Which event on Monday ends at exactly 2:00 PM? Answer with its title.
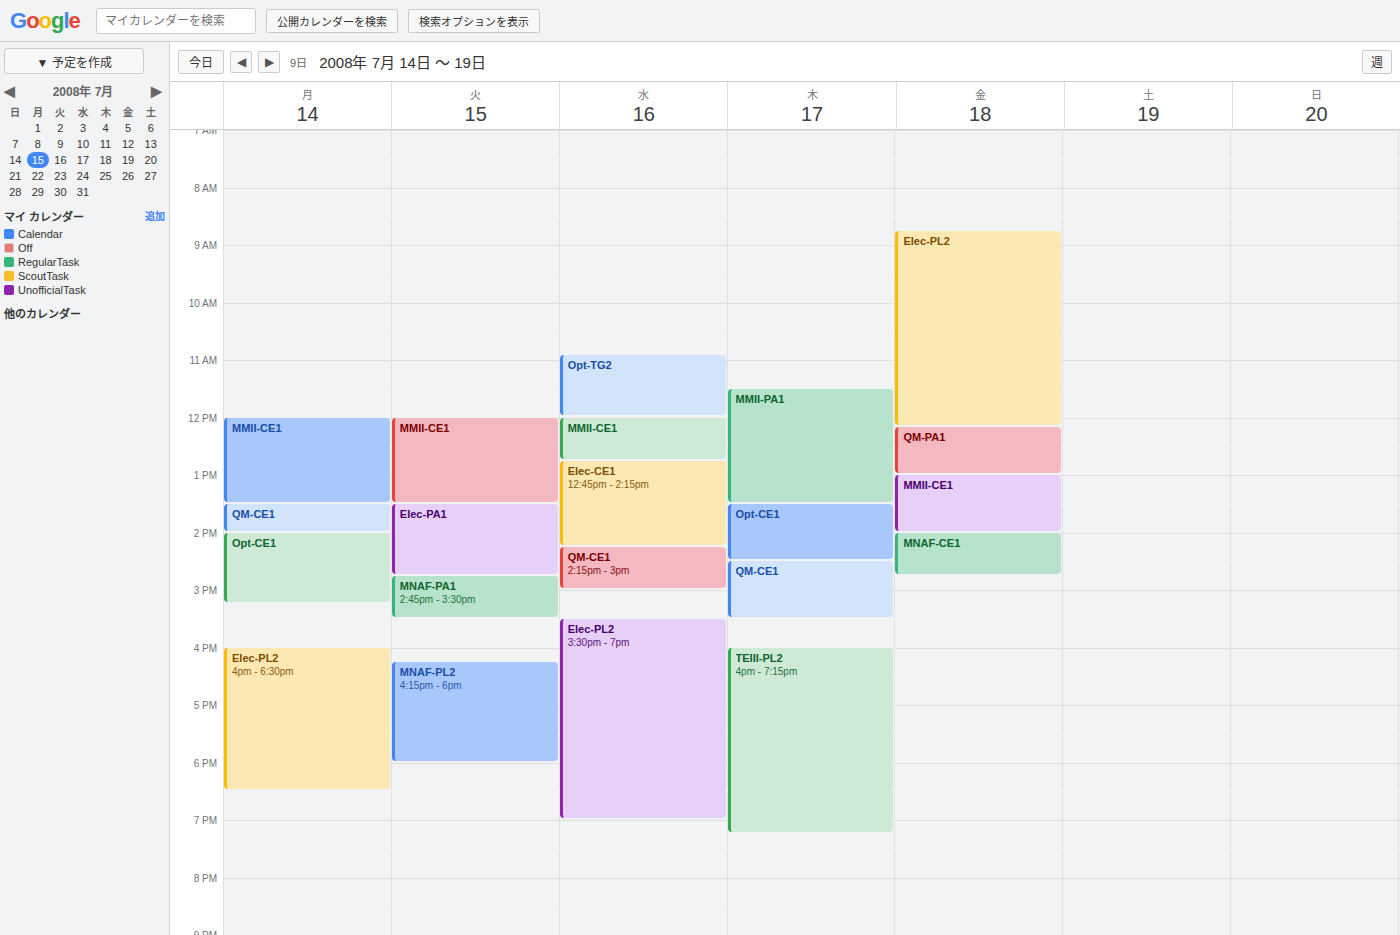
"QM-CE1"